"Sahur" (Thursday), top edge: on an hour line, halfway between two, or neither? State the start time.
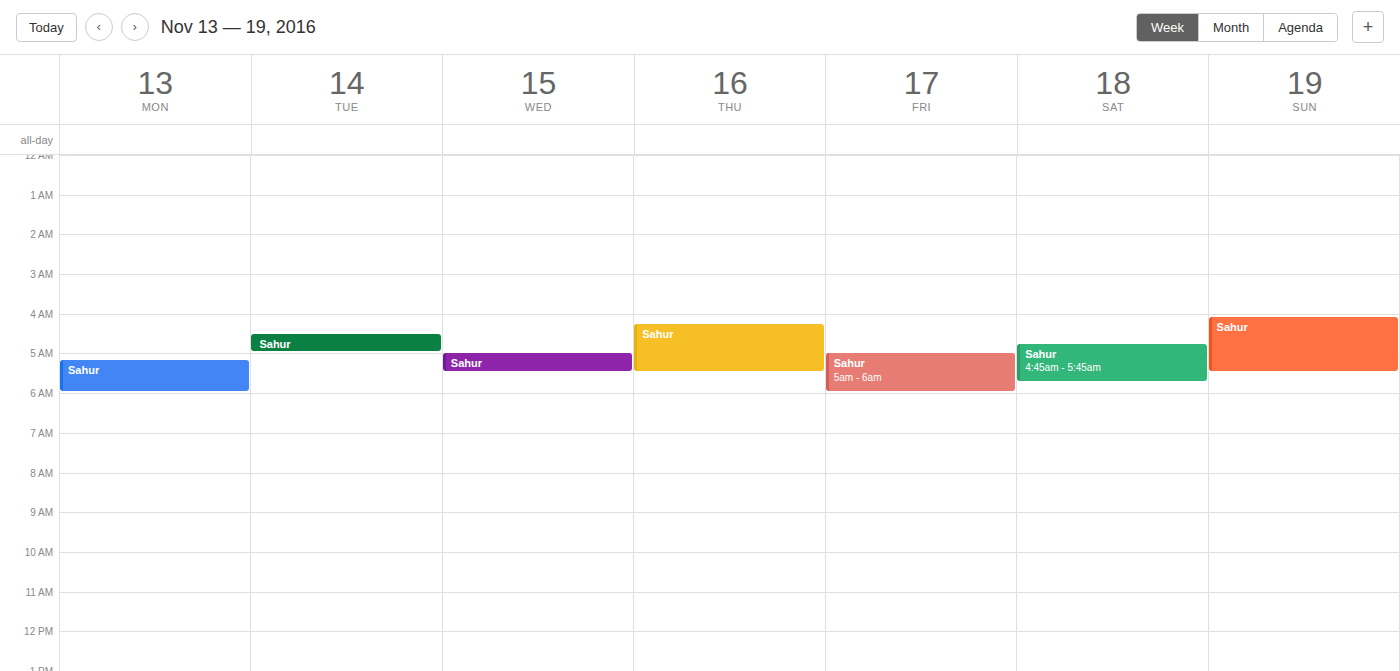
4:15 AM -- neither: a quarter of the way from the 4 AM line to the 5 AM line.